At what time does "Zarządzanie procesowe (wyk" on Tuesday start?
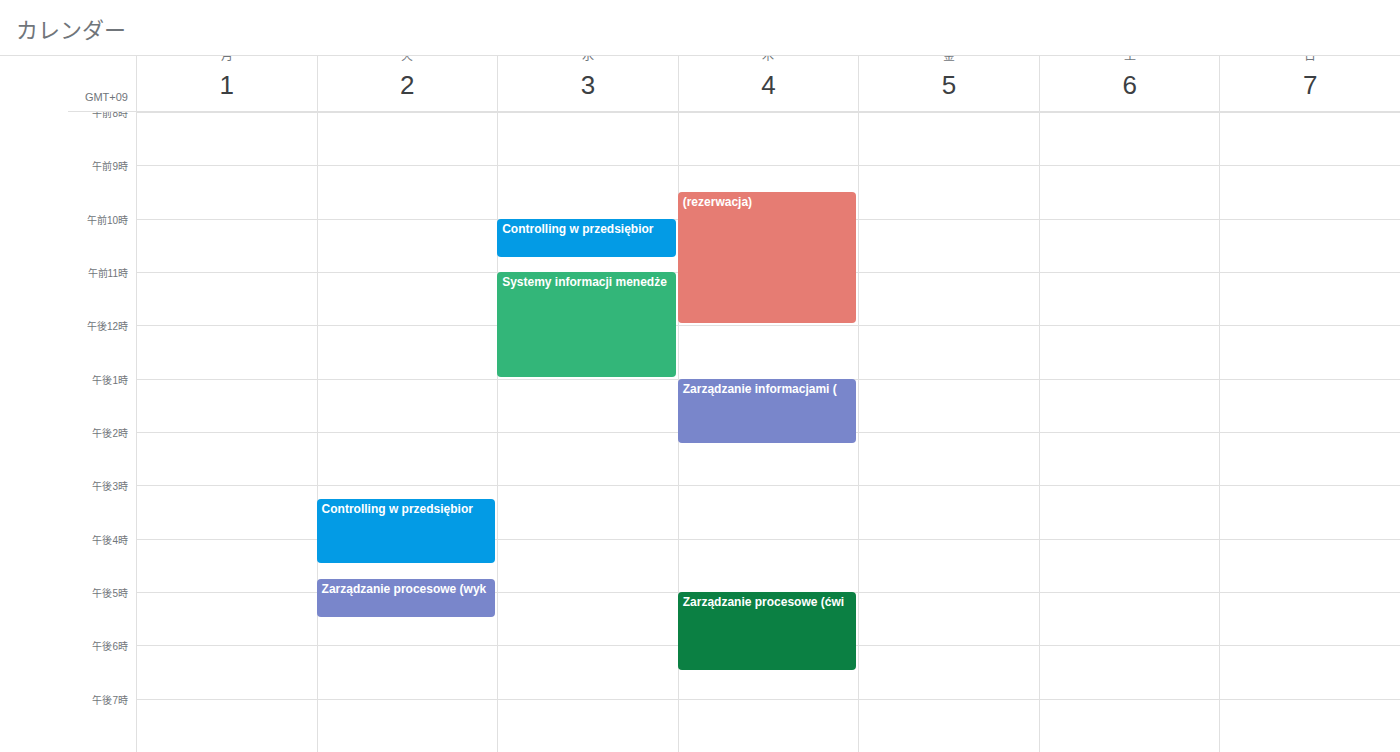
16:45